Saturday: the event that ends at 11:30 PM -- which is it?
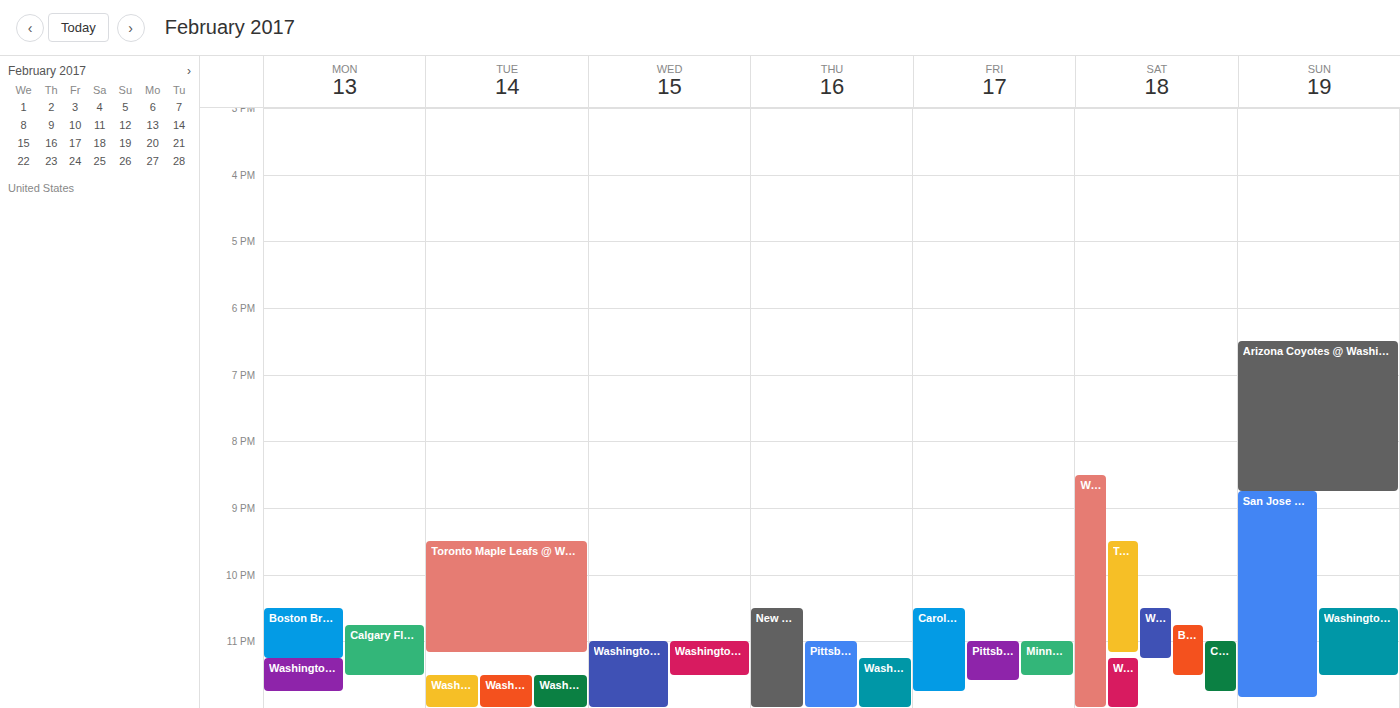
"Boston Bruins @ Washington"